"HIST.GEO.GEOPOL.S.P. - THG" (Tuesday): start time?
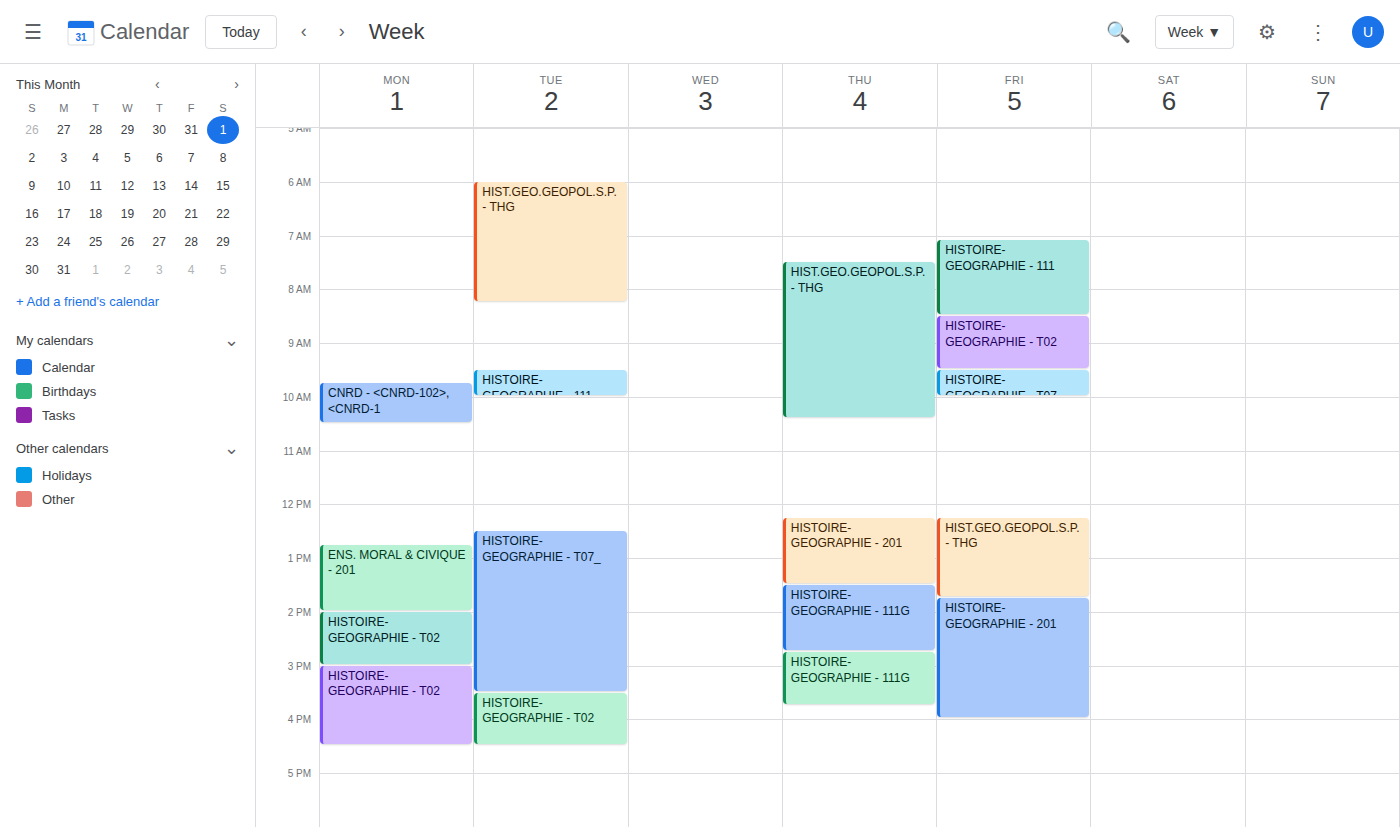
6:00 AM